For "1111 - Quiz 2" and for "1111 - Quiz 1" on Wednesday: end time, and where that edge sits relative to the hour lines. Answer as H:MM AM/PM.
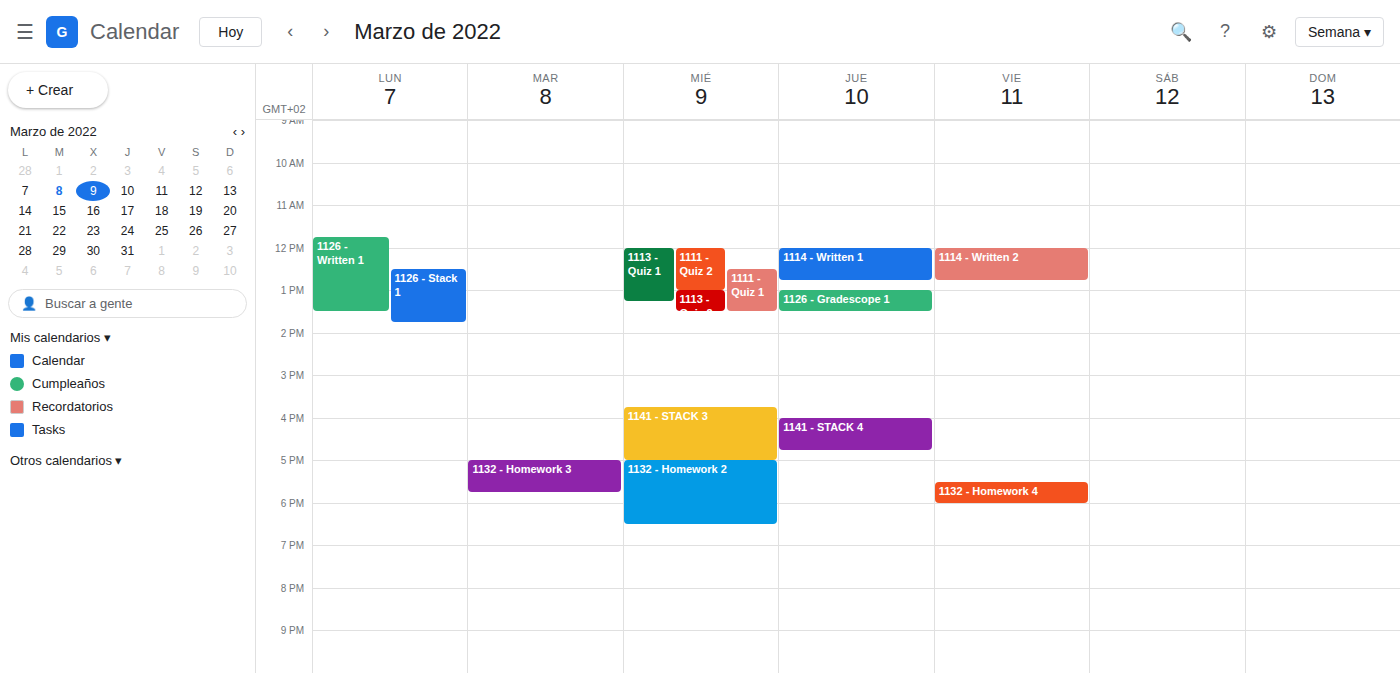
"1111 - Quiz 2": 1:00 PM, exactly on the 1 PM line. "1111 - Quiz 1": 1:30 PM, halfway between the 1 PM and 2 PM lines.